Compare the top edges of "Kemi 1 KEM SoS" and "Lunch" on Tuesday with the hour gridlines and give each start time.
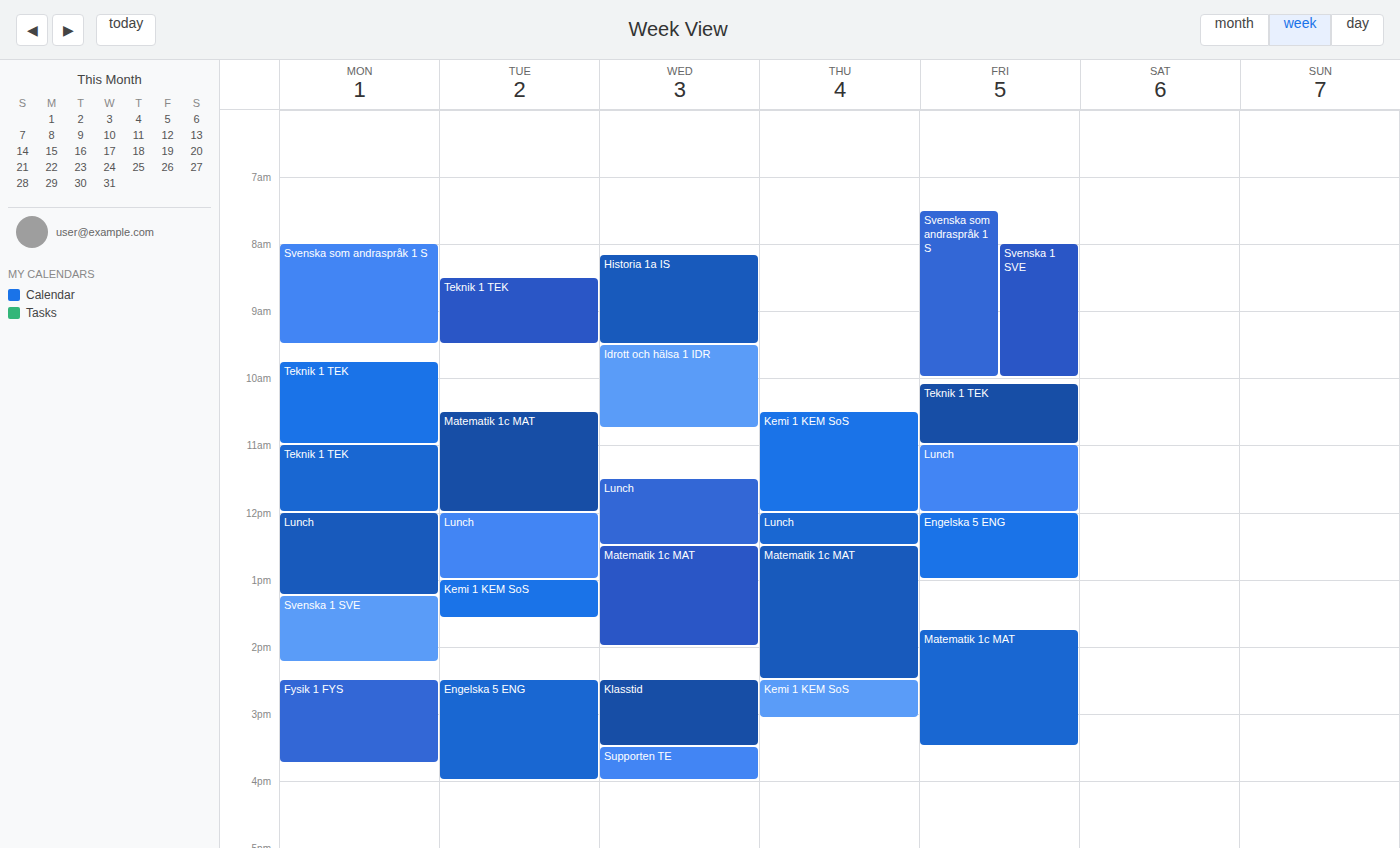
"Kemi 1 KEM SoS": 1:00 PM, exactly on the 1 PM line. "Lunch": 12:00 PM, exactly on the 12 PM line.